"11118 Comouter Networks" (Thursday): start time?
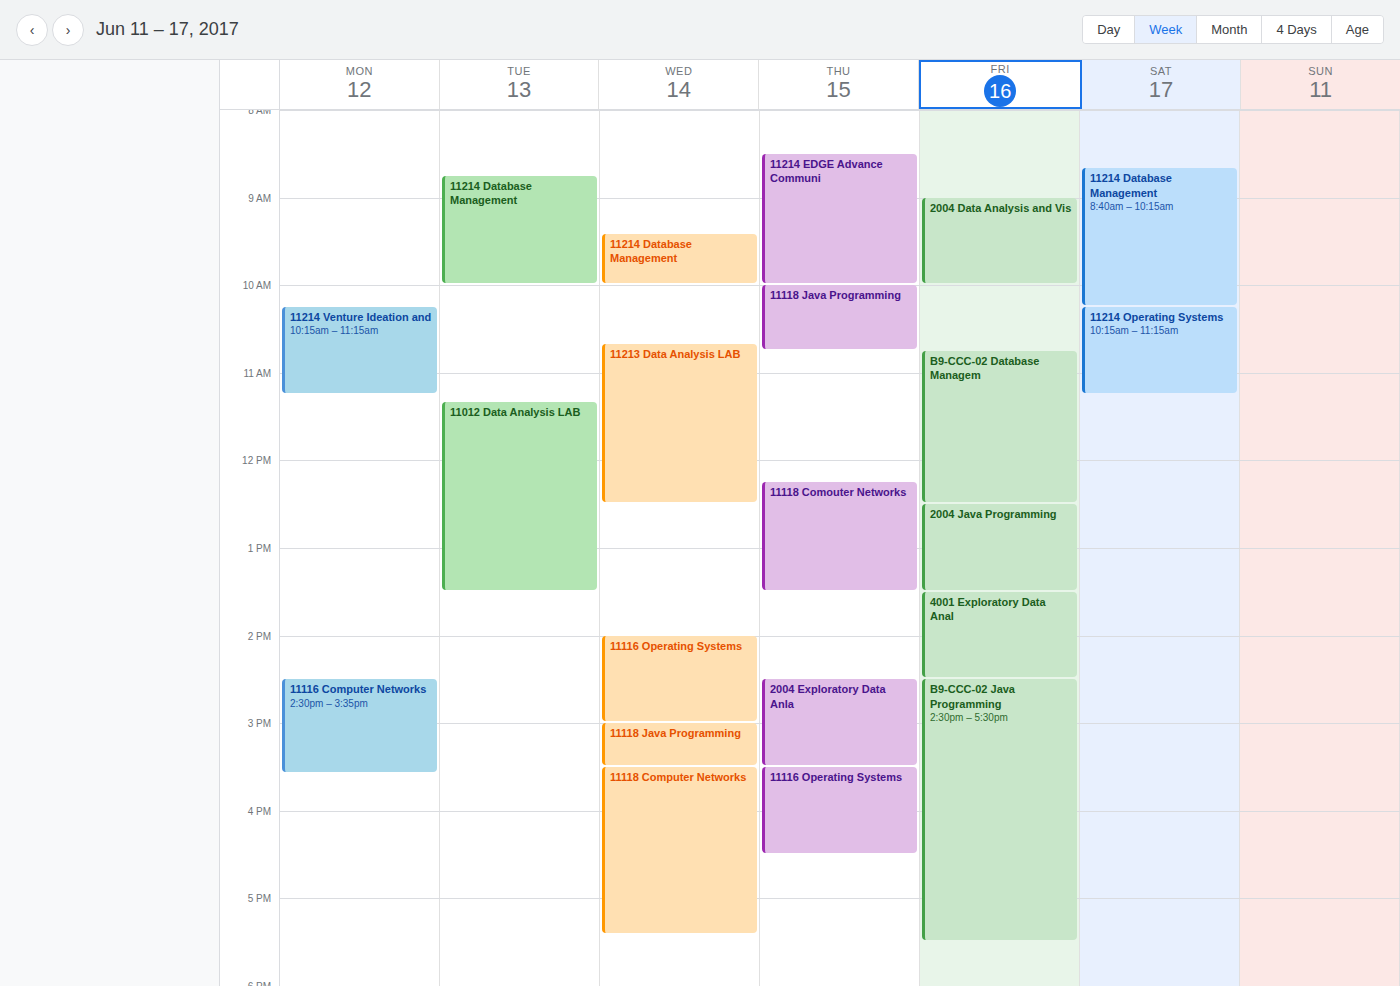
12:15 PM